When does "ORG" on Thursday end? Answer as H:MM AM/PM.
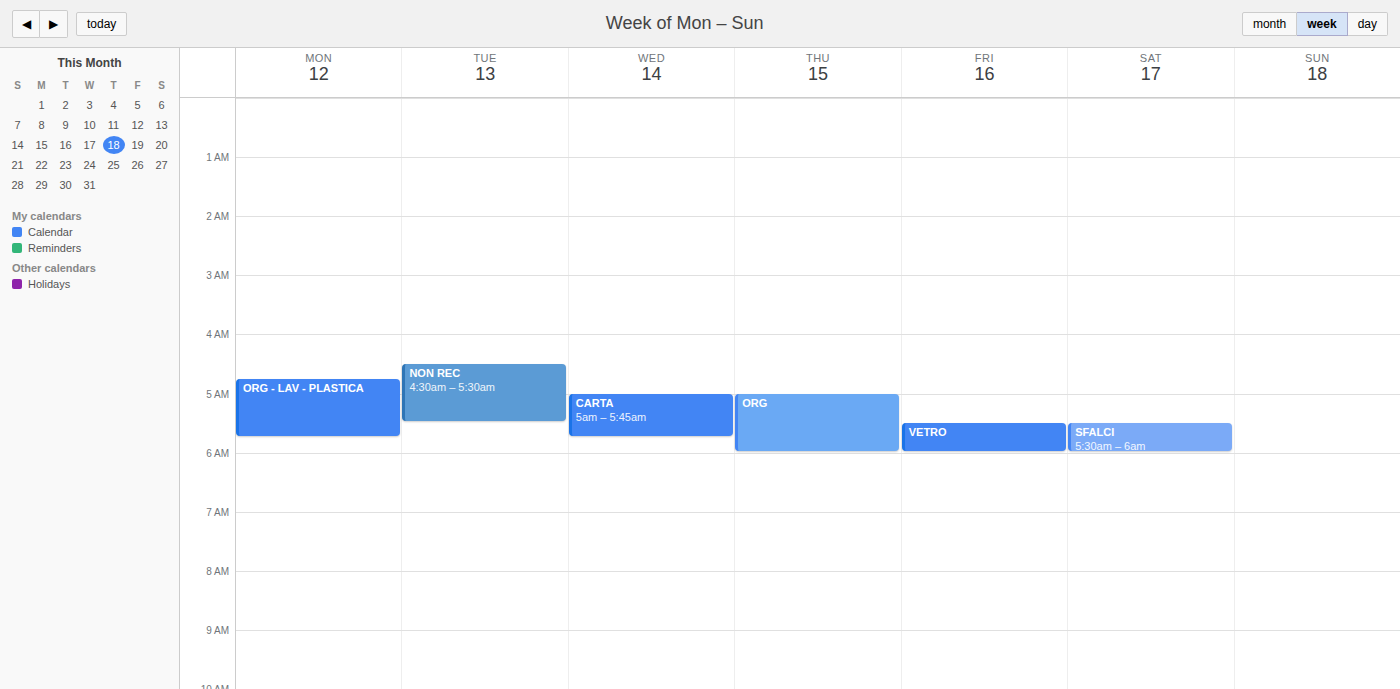
6:00 AM